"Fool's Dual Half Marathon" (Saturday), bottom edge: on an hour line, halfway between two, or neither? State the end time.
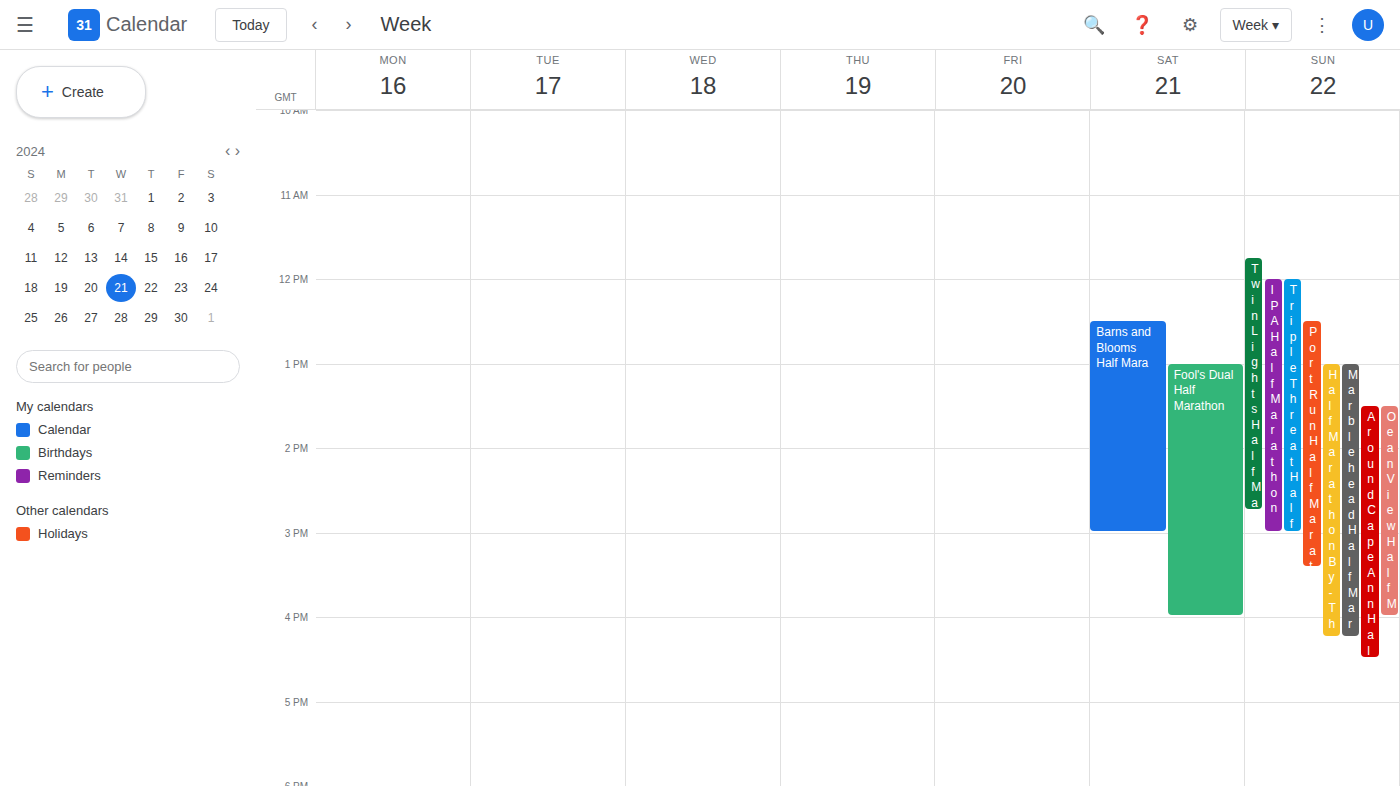
4:00 PM -- exactly on the 4 PM line.